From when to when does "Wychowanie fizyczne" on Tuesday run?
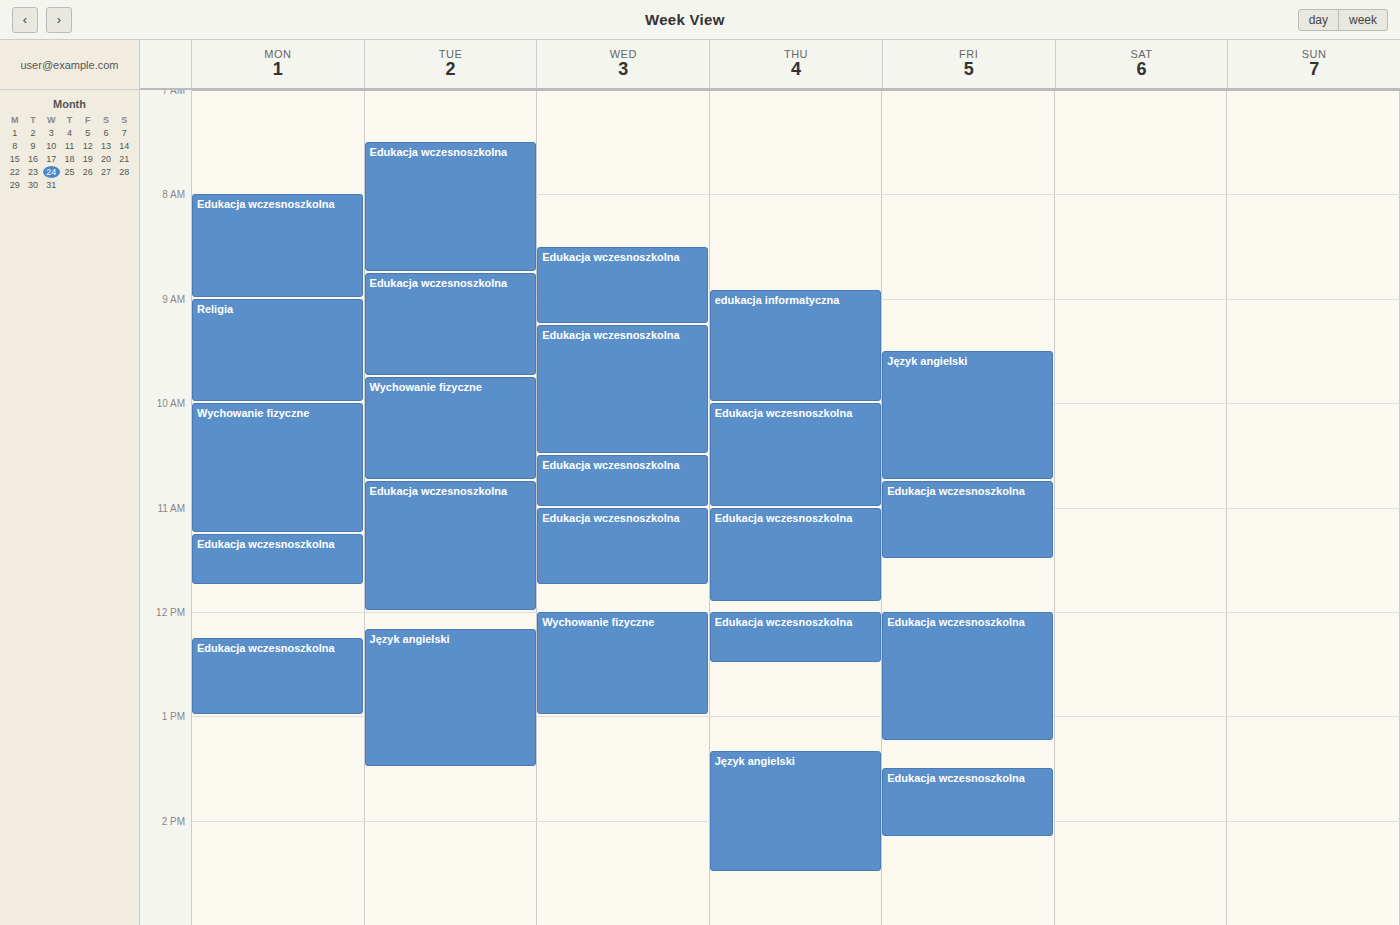
9:45 AM to 10:45 AM